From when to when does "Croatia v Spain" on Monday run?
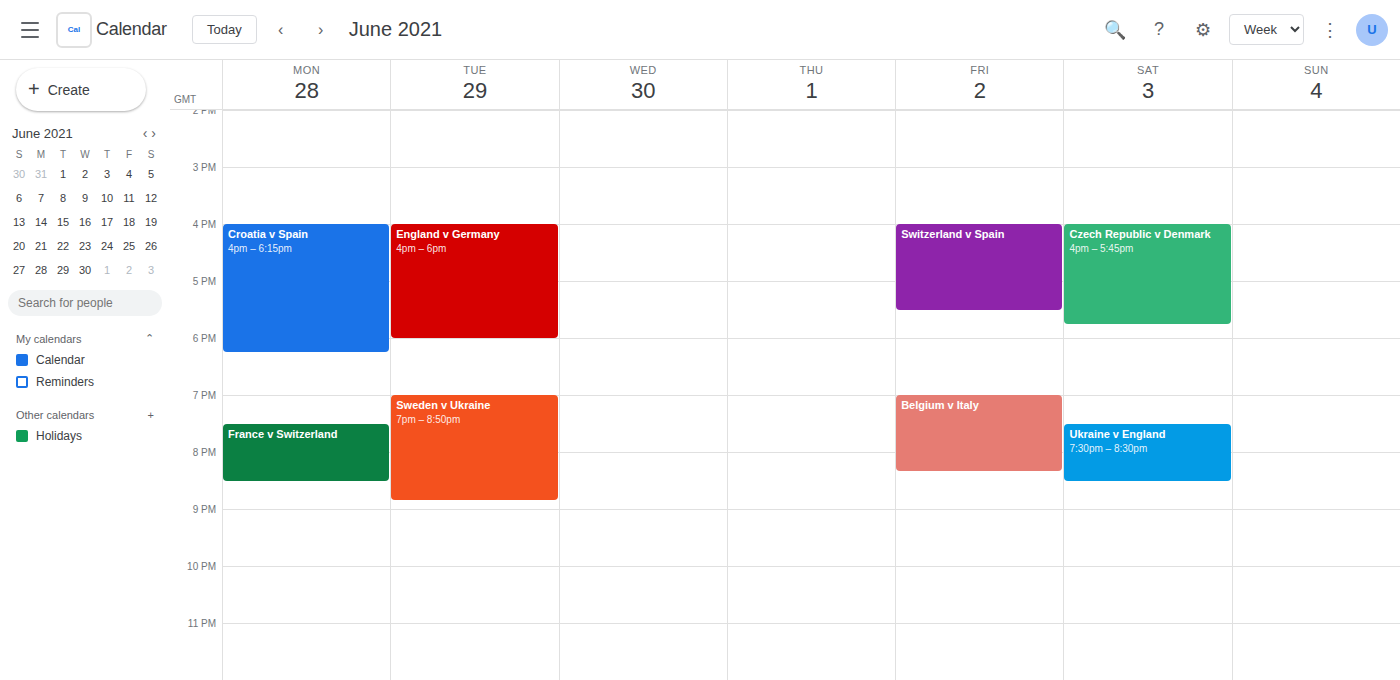
4:00 PM to 6:15 PM